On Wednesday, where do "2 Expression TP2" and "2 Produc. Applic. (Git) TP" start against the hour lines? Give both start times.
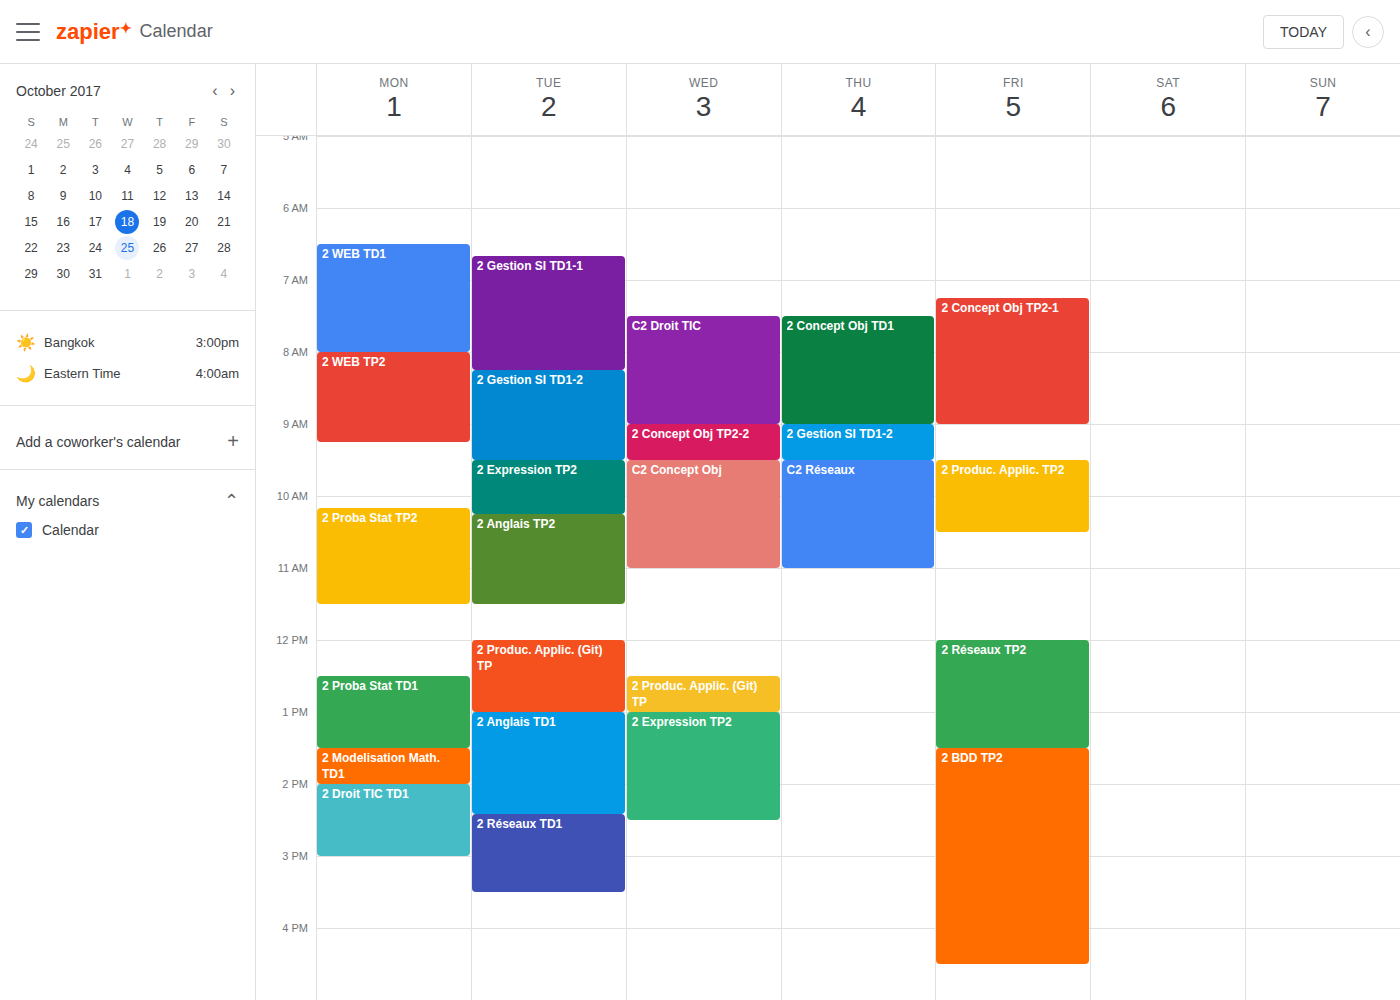
"2 Expression TP2": 13:00, exactly on the 13:00 line. "2 Produc. Applic. (Git) TP": 12:30, halfway between the 12:00 and 13:00 lines.